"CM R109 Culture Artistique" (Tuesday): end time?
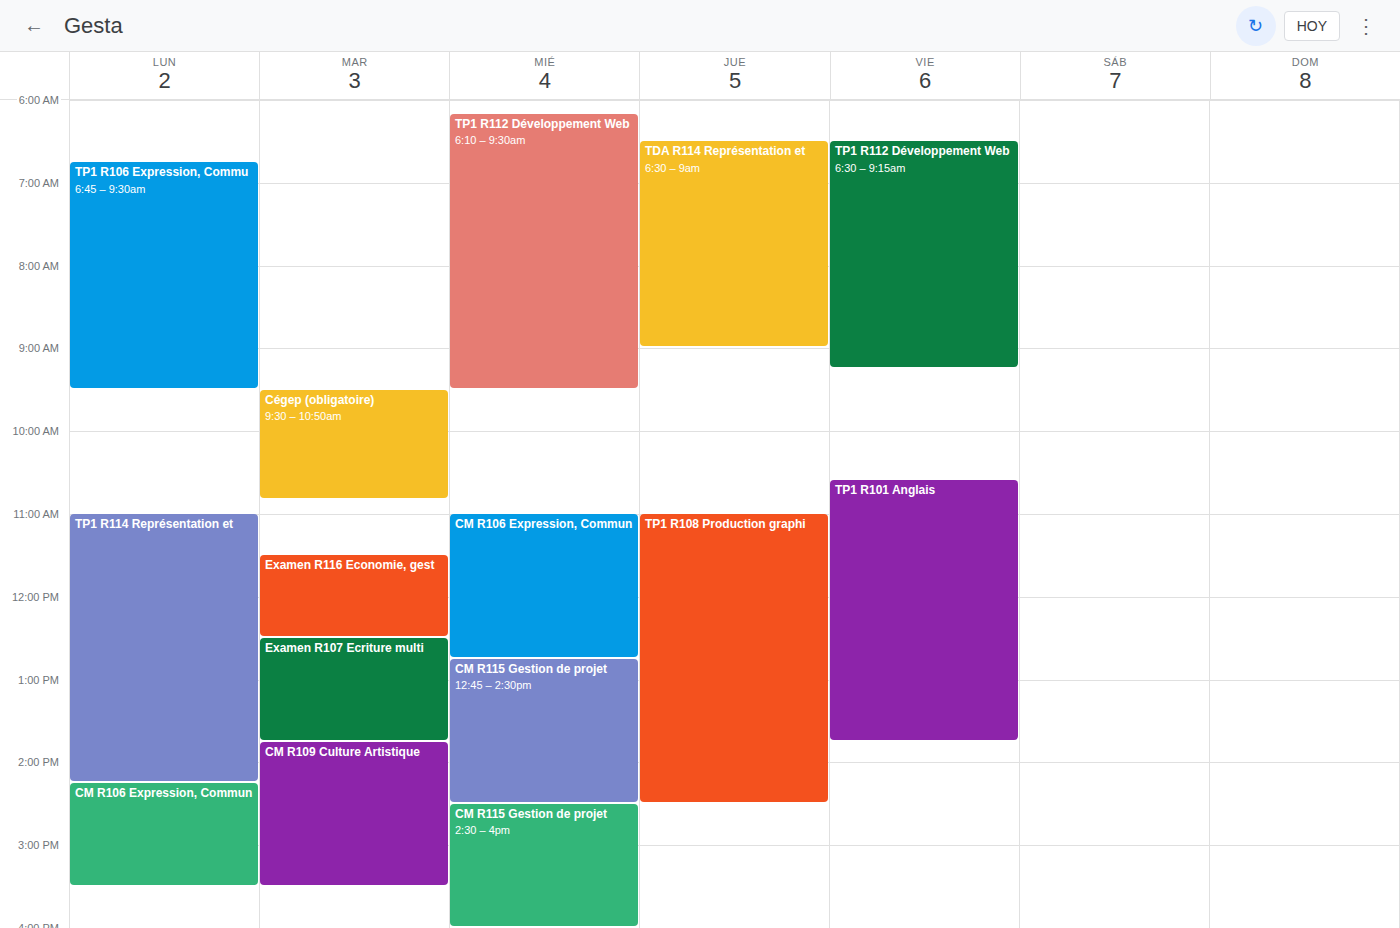
3:30 PM